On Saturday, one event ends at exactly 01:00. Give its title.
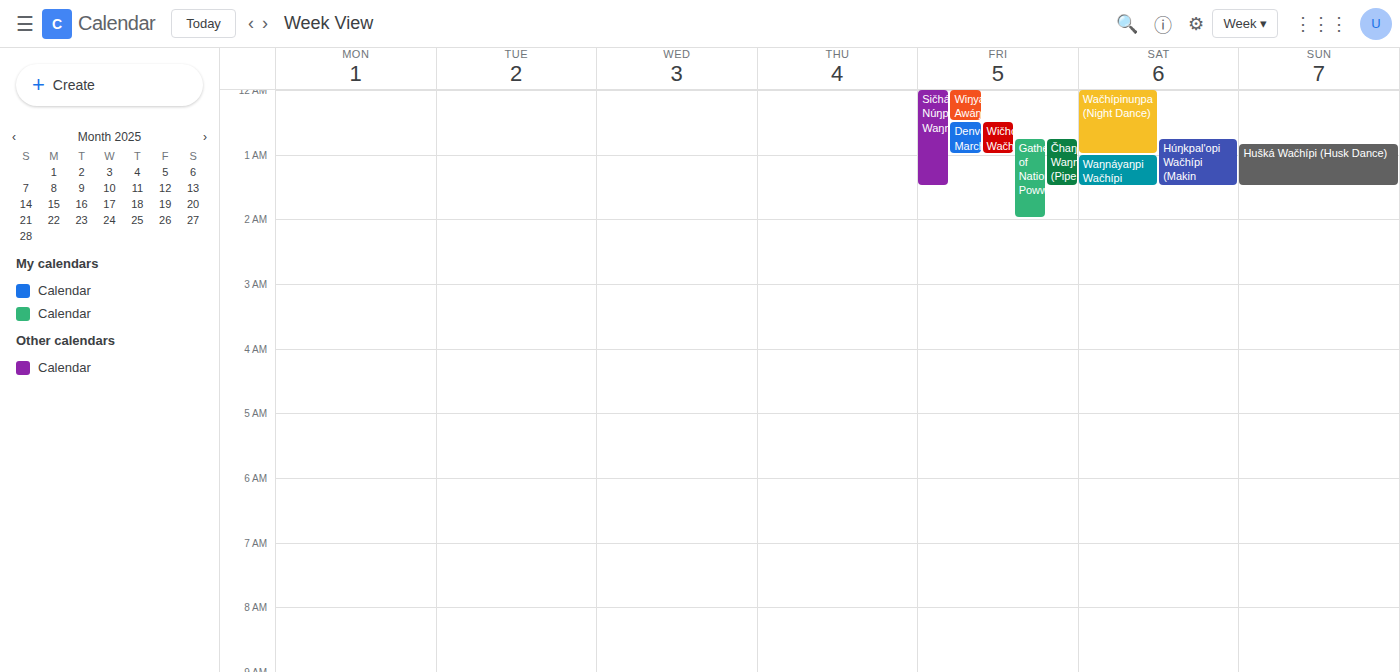
"Wačhípinuŋpa (Night Dance)"